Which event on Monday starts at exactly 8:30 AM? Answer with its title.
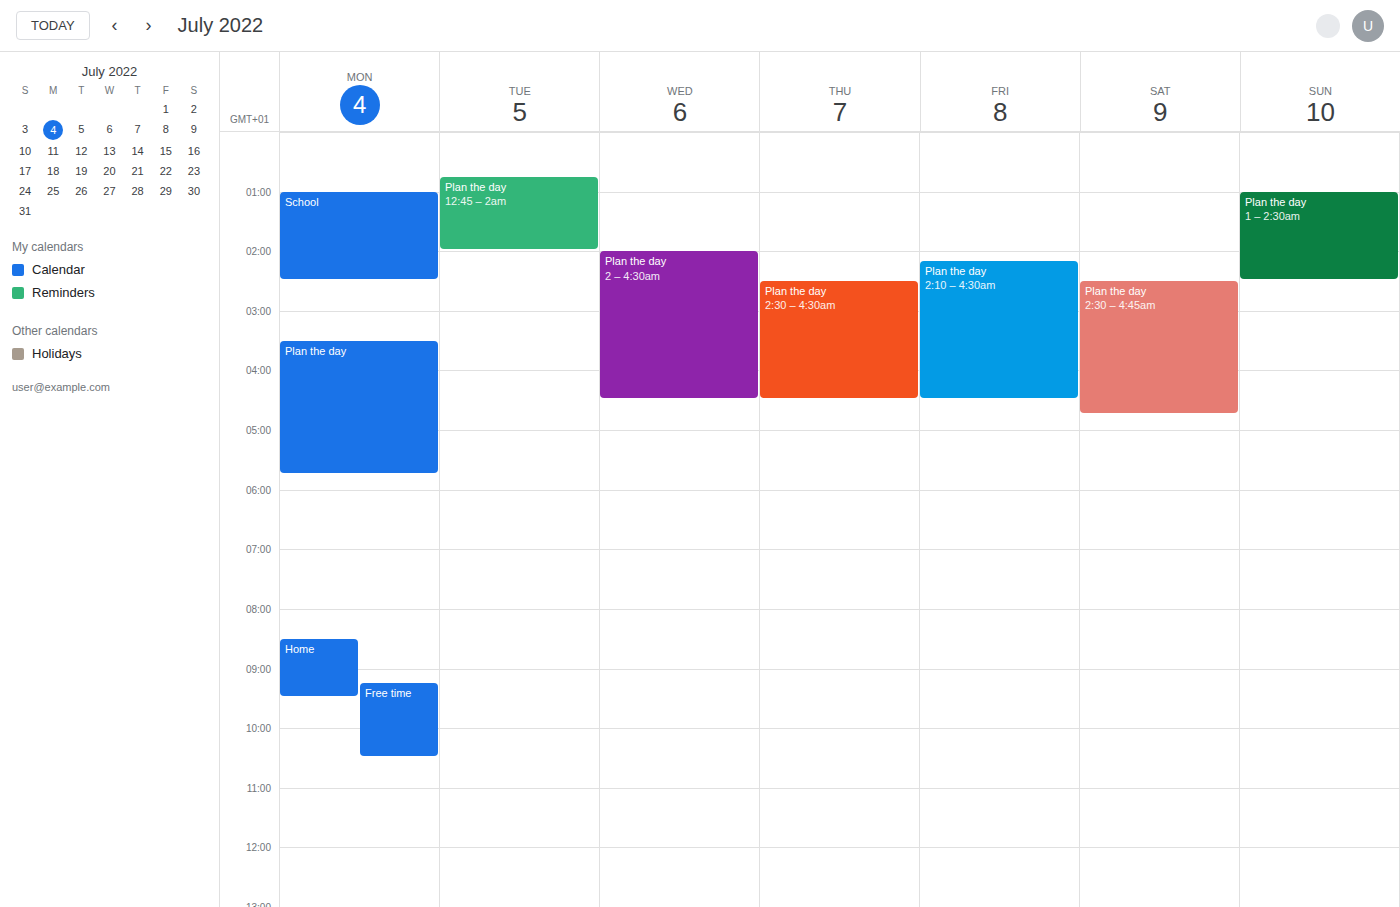
"Home"